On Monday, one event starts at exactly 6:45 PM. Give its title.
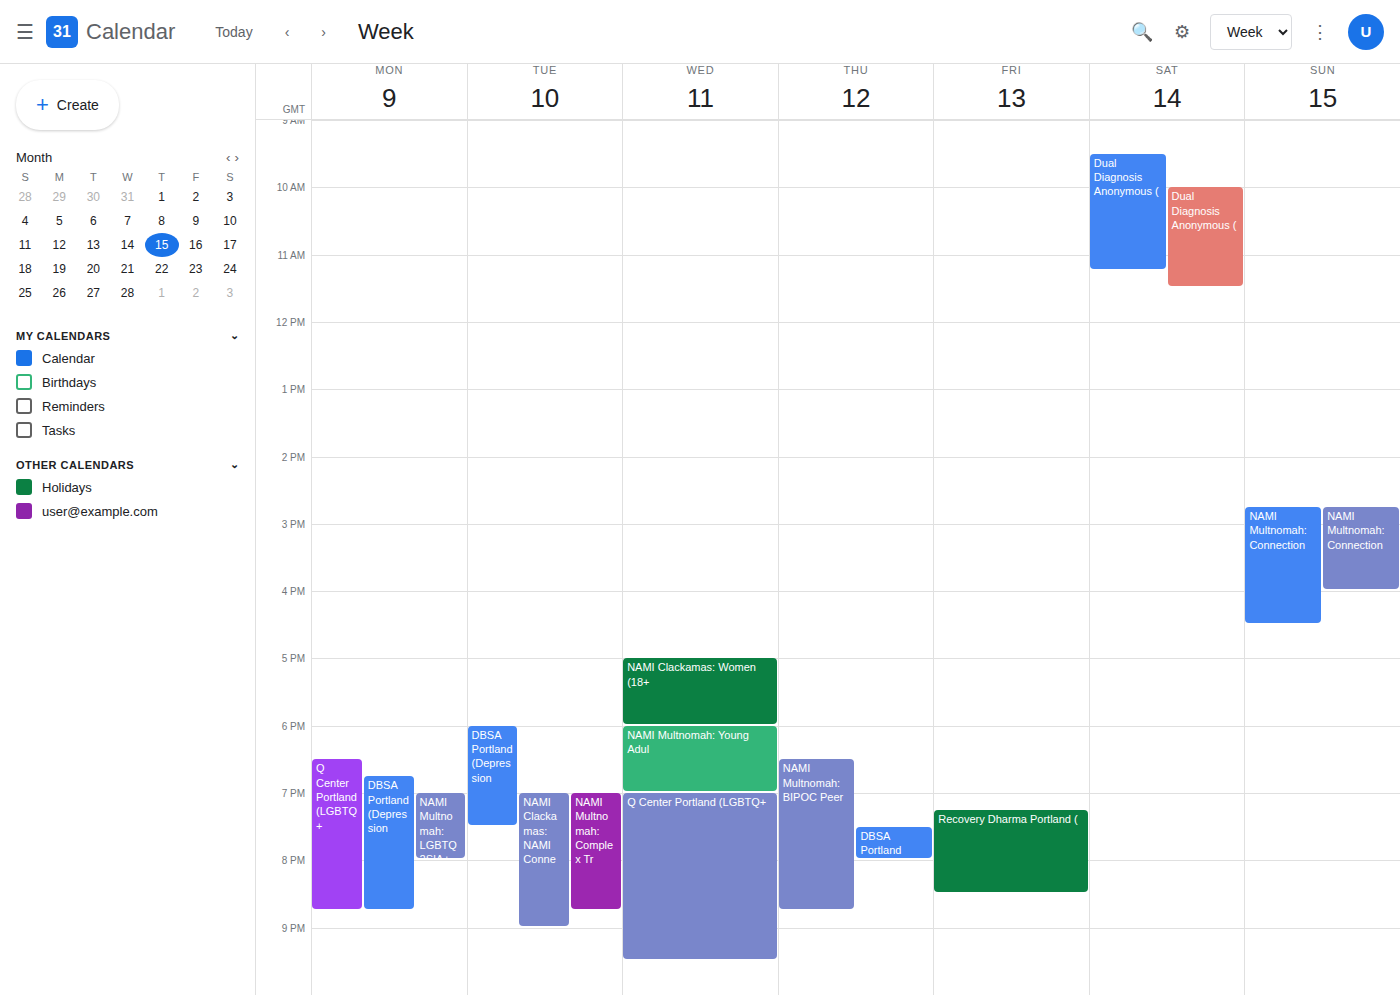
"DBSA Portland (Depression"